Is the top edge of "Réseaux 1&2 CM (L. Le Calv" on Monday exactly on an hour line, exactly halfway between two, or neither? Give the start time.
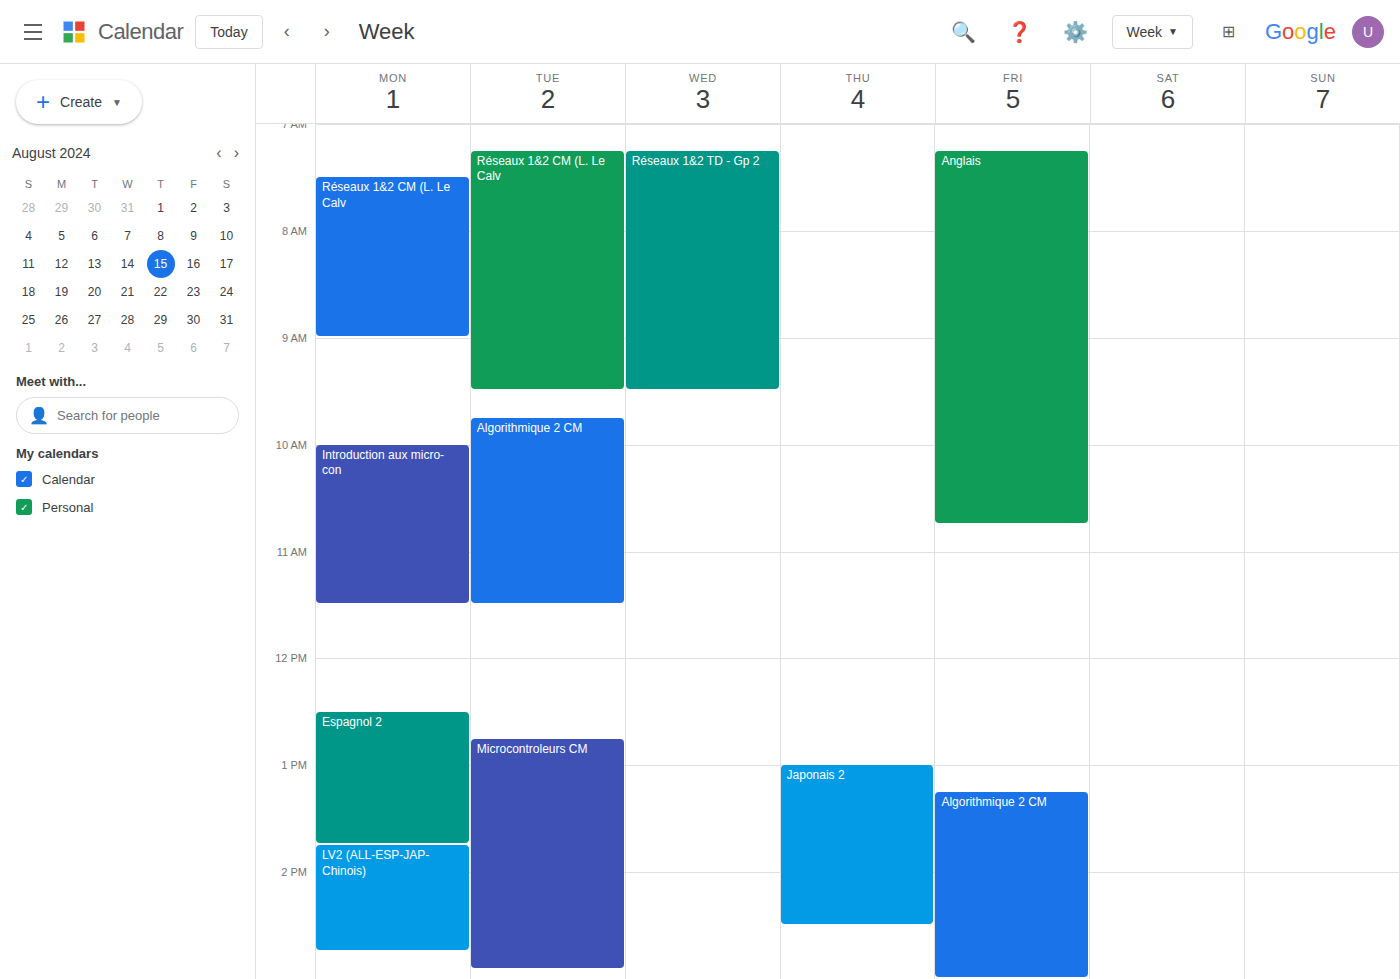
7:30 AM -- halfway between the 7 AM and 8 AM lines.